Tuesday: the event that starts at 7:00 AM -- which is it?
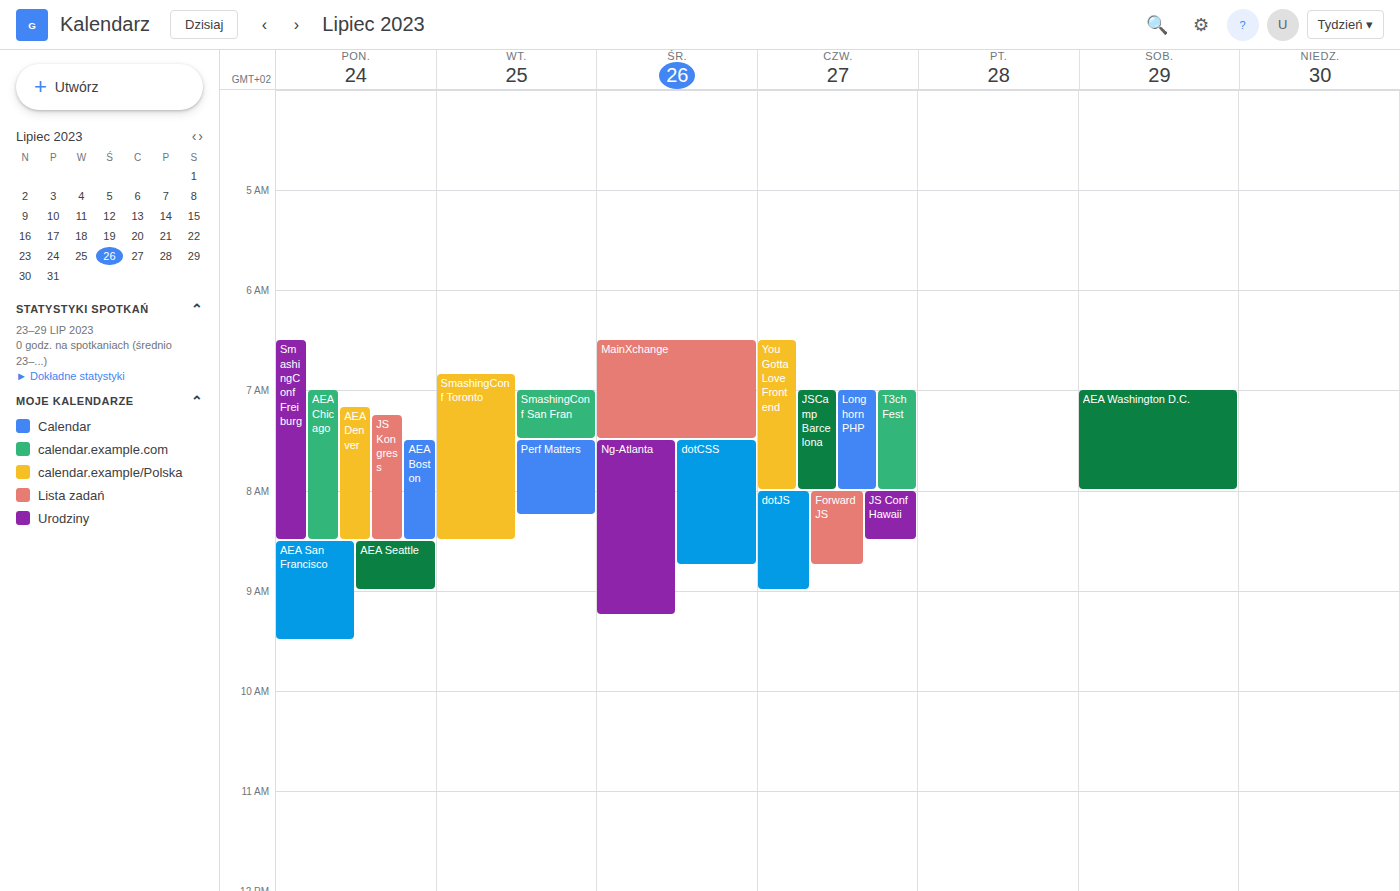
"SmashingConf San Fran"